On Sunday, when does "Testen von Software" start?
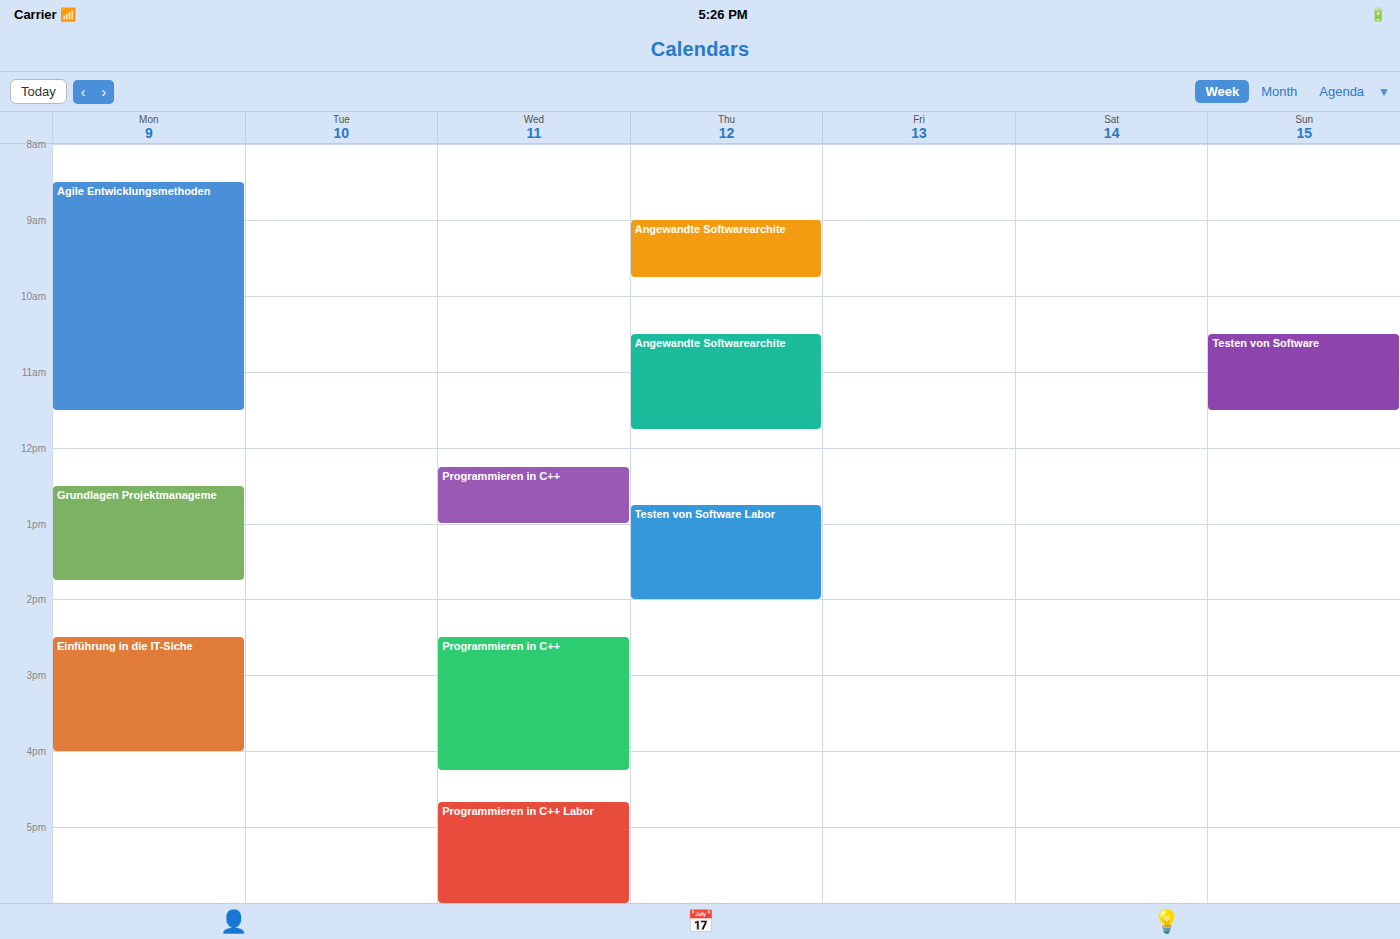
10:30 AM